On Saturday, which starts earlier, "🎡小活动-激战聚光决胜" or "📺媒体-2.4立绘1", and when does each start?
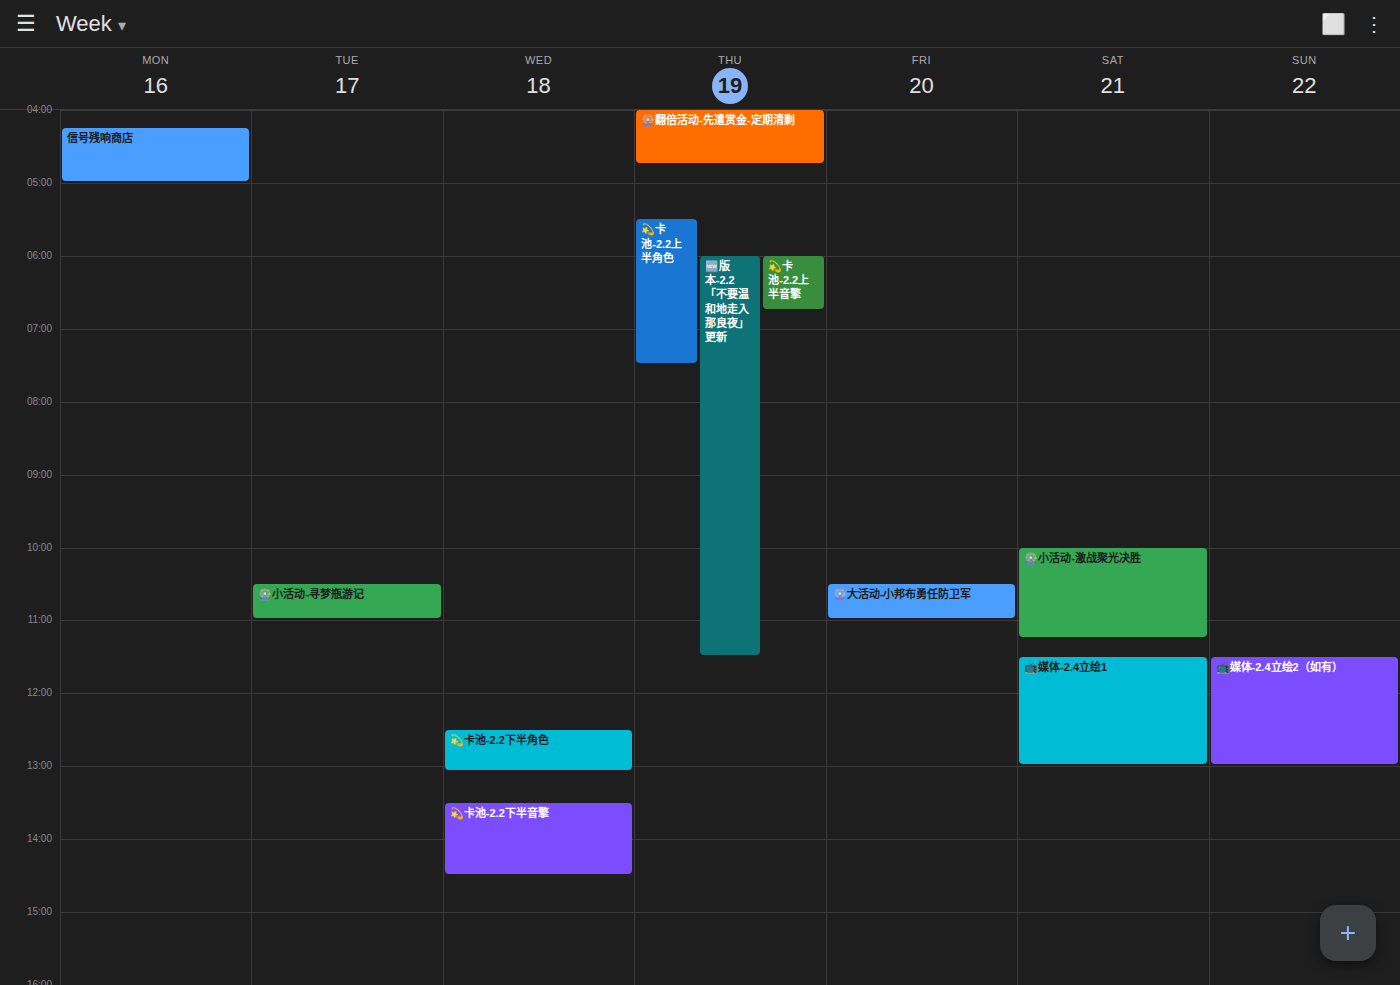
"🎡小活动-激战聚光决胜" 10:00 AM; "📺媒体-2.4立绘1" 11:30 AM.